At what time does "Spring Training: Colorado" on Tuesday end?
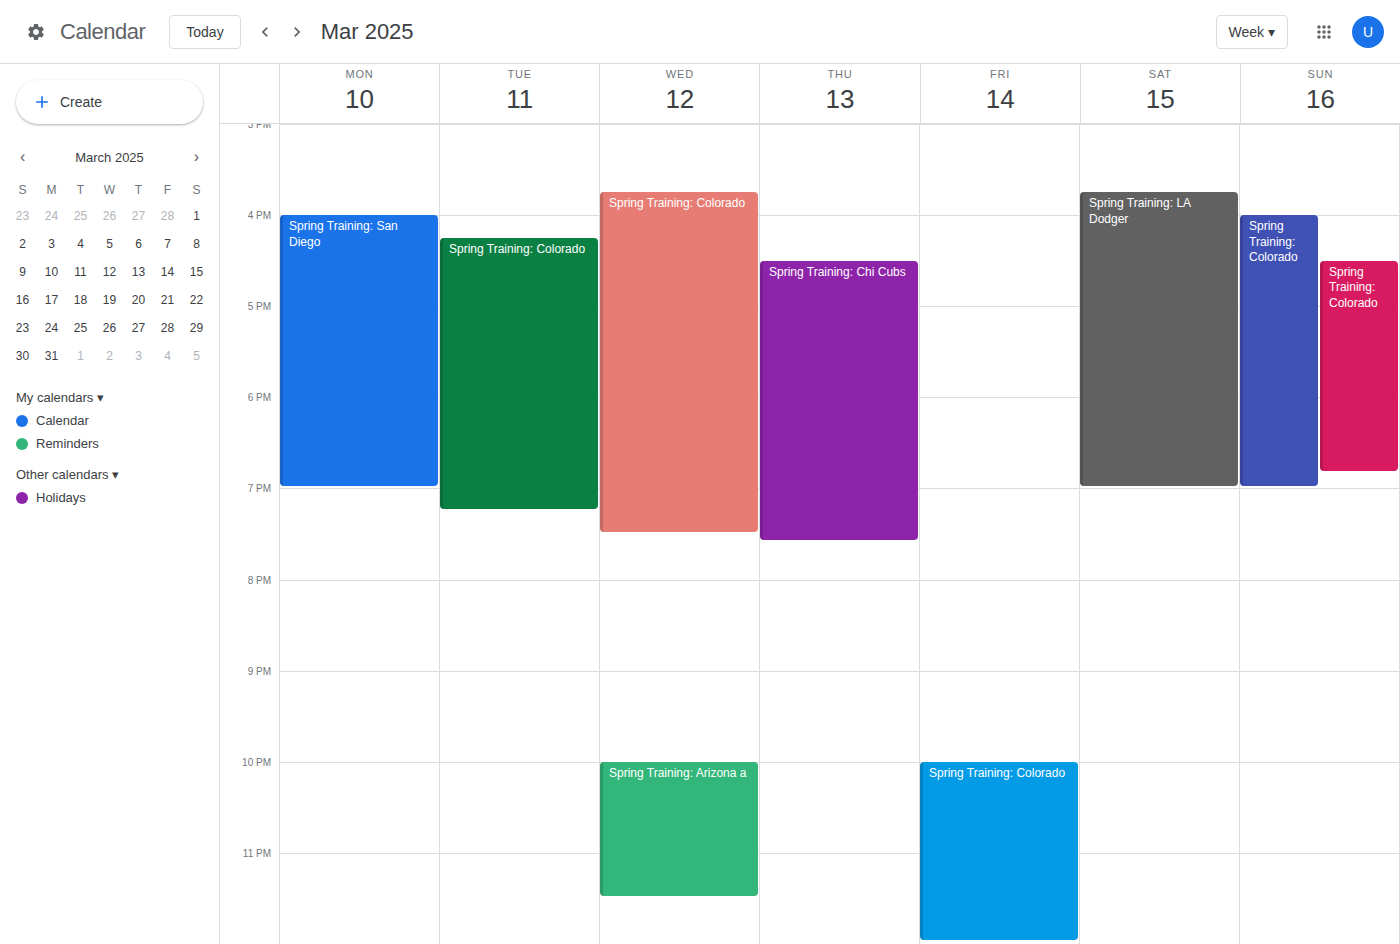
7:15 PM